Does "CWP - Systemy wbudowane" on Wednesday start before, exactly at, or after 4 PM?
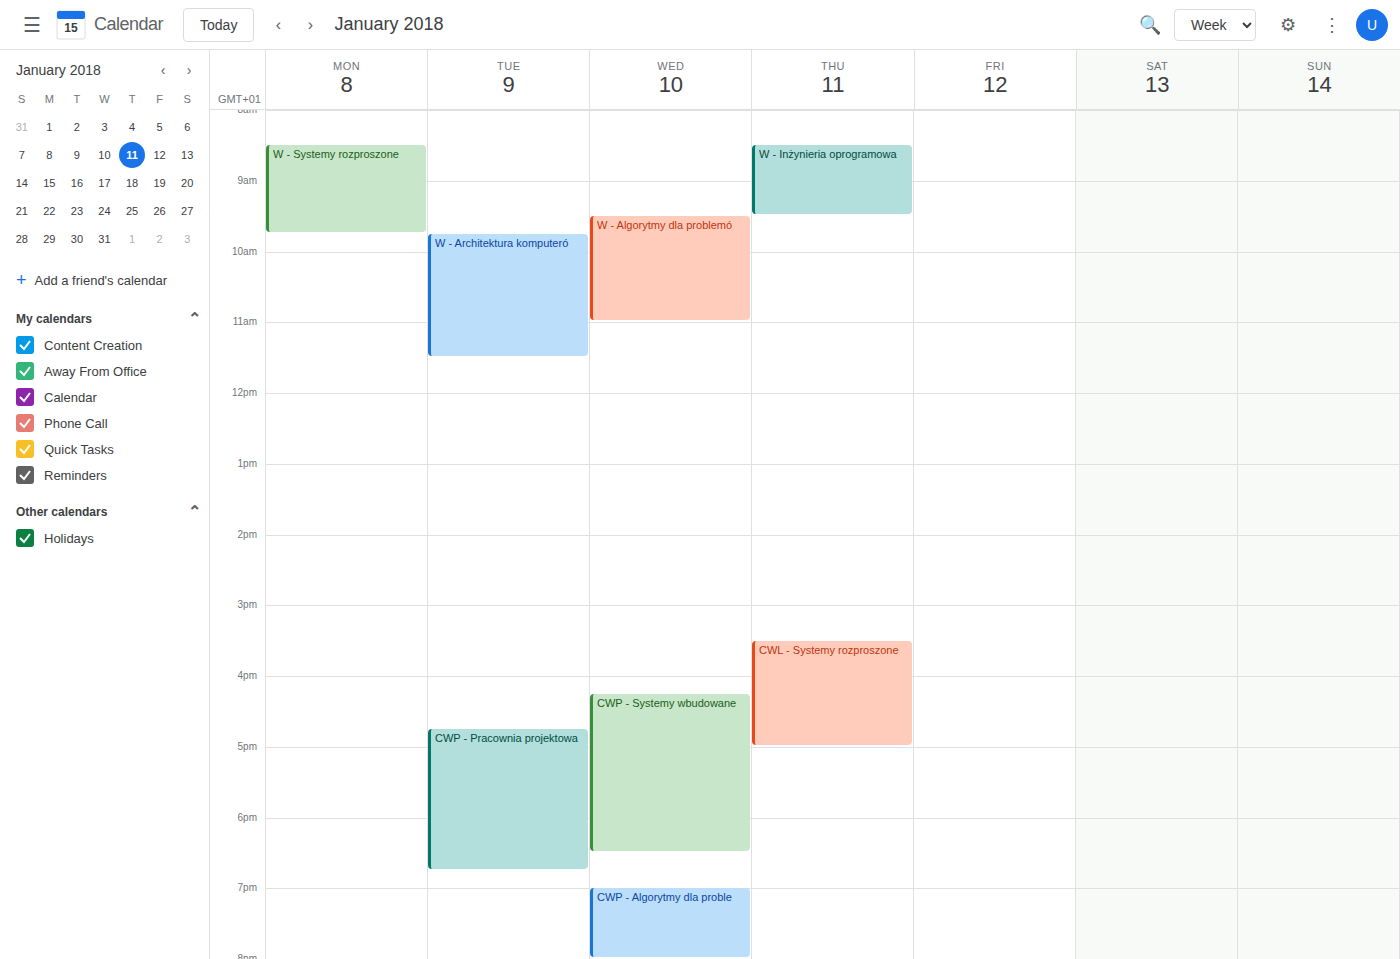
4:15 PM -- after 4 PM, 15 minutes below the 4 PM line.